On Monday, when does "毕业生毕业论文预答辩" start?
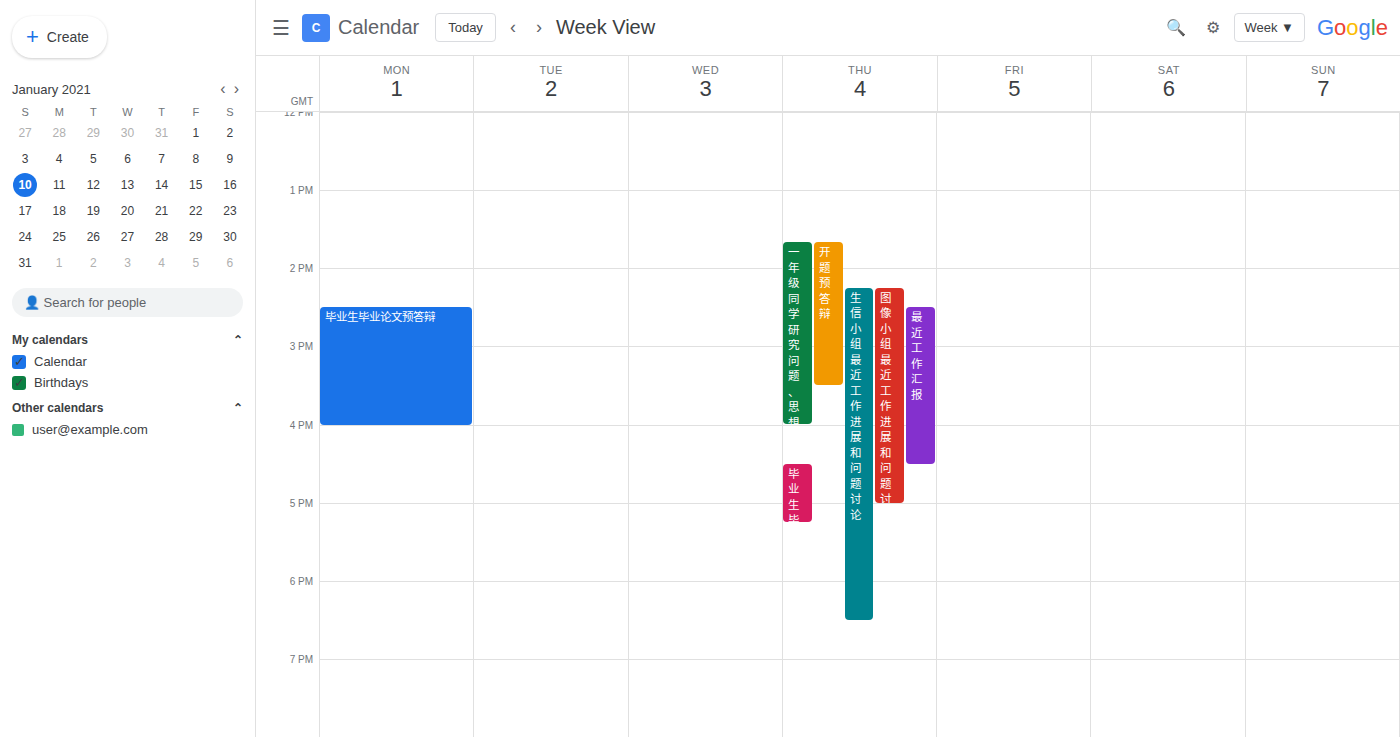
2:30 PM